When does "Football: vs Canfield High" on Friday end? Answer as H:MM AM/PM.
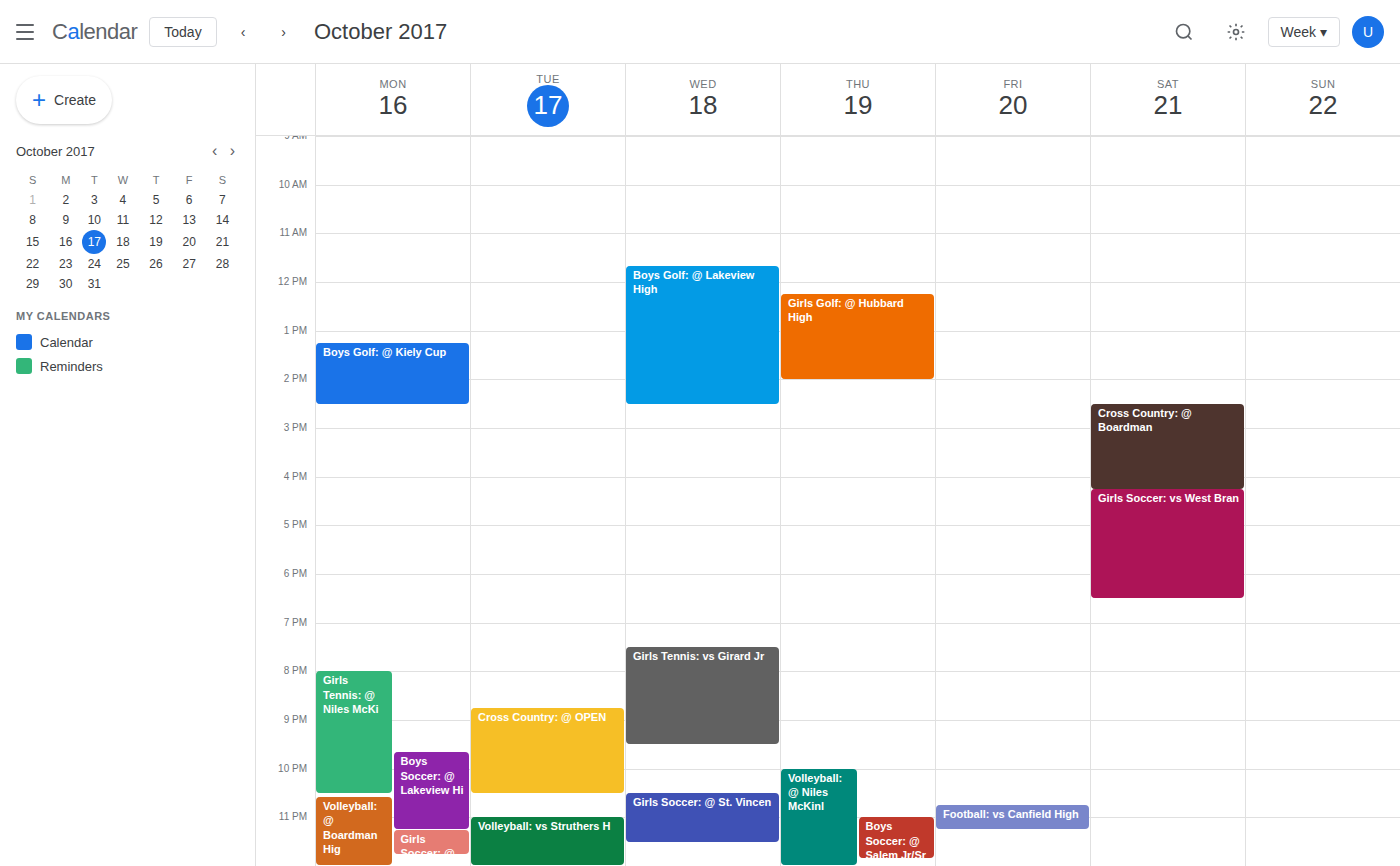
11:15 PM